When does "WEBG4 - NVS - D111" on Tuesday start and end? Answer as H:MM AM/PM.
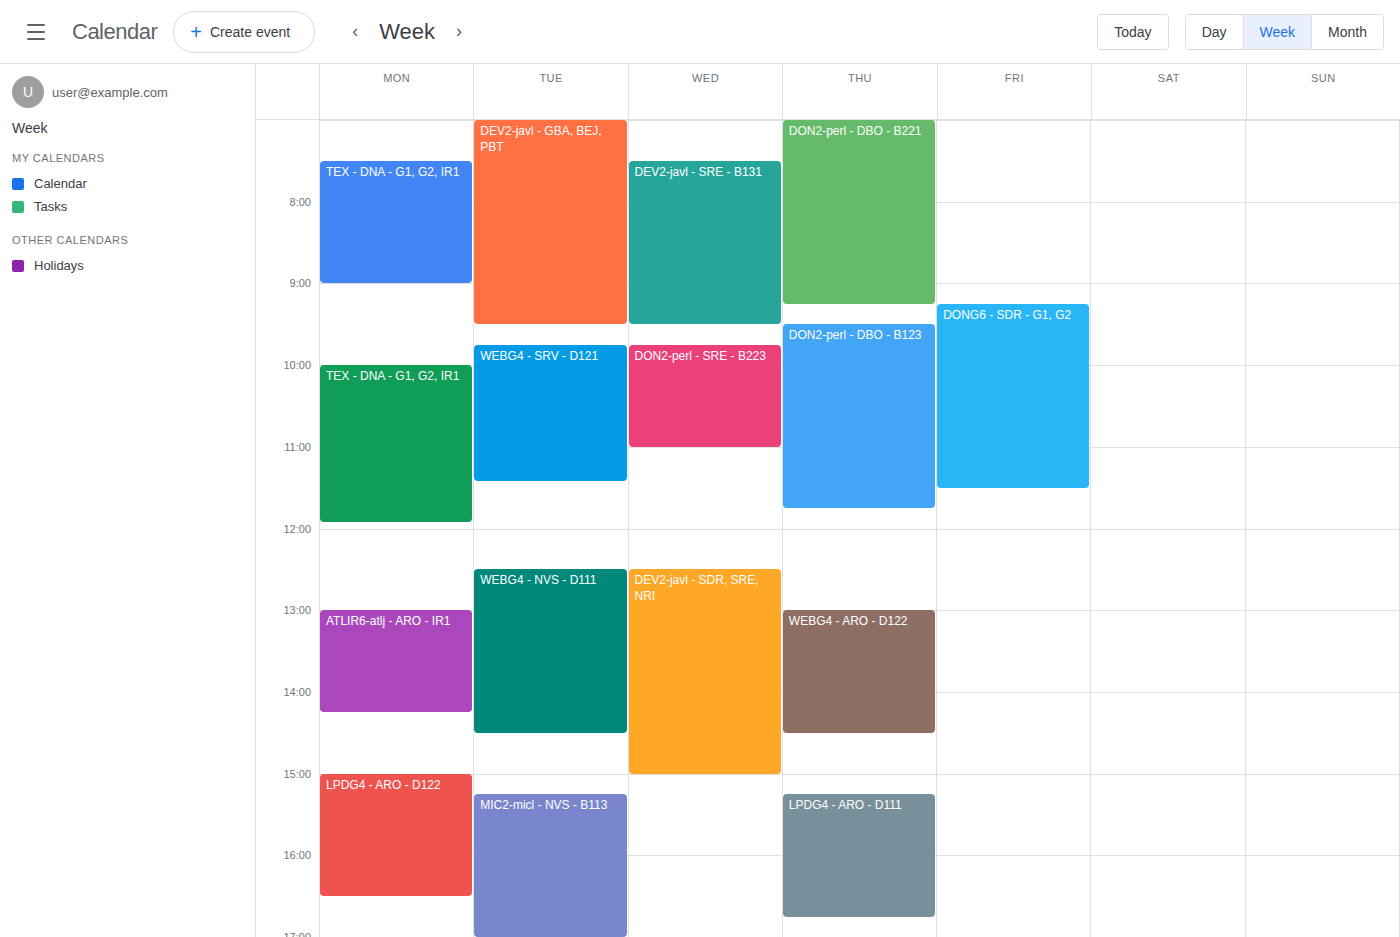
12:30 PM to 2:30 PM